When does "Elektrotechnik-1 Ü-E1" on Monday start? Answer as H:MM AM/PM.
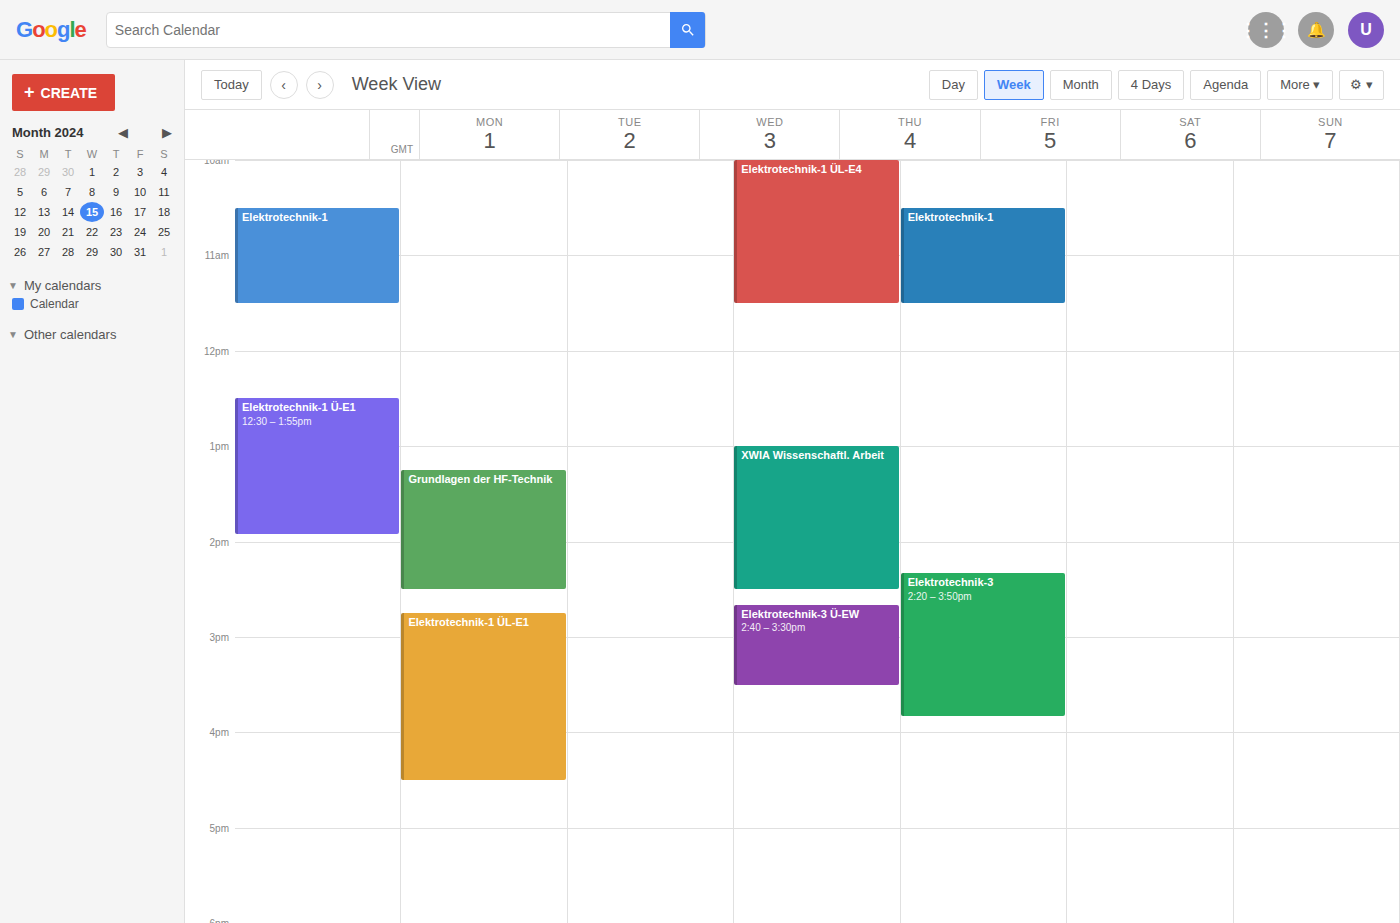
12:30 PM